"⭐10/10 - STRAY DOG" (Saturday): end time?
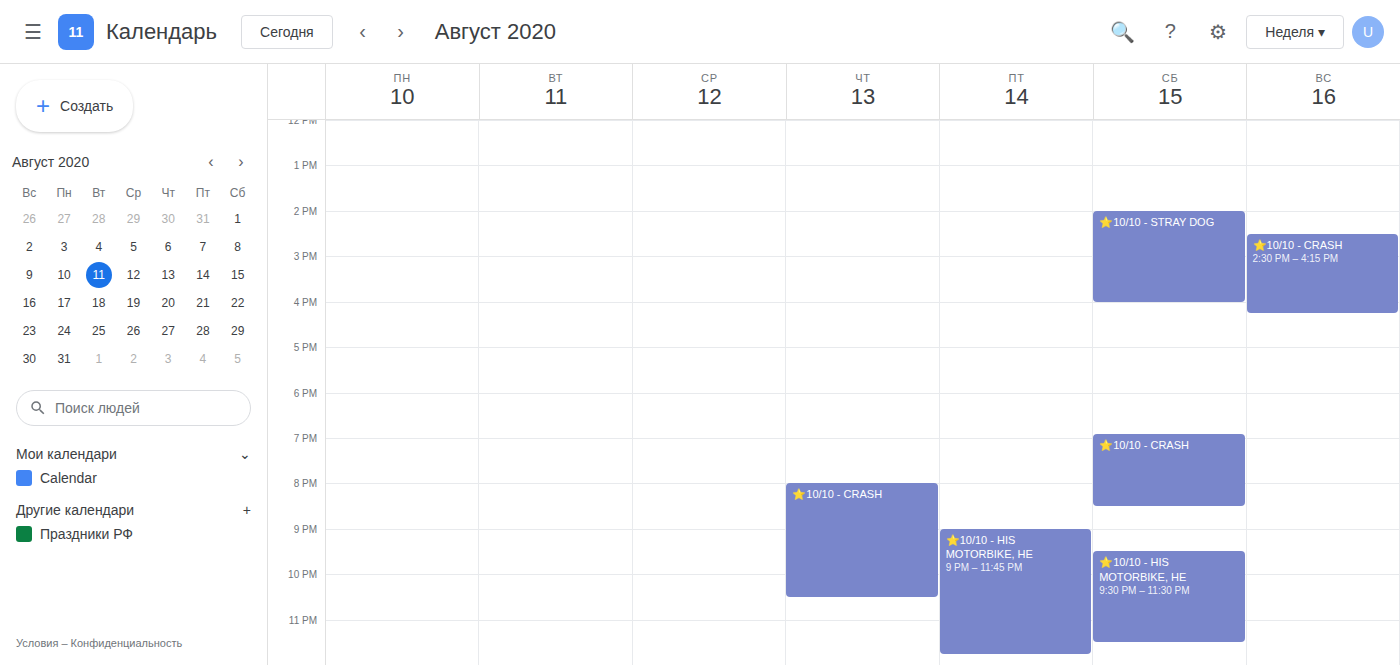
16:00